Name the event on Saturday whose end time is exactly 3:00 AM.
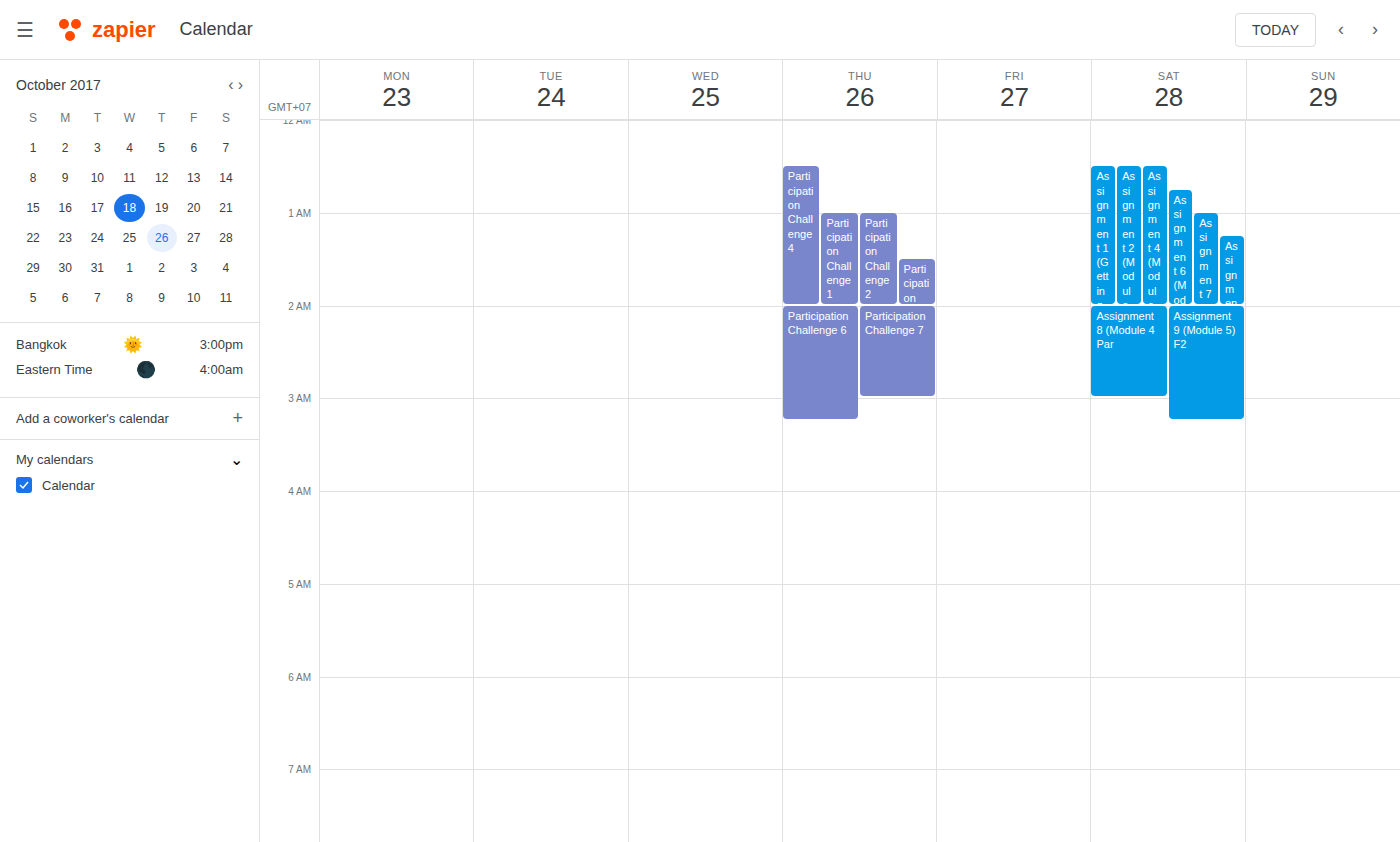
"Assignment 8 (Module 4 Par"